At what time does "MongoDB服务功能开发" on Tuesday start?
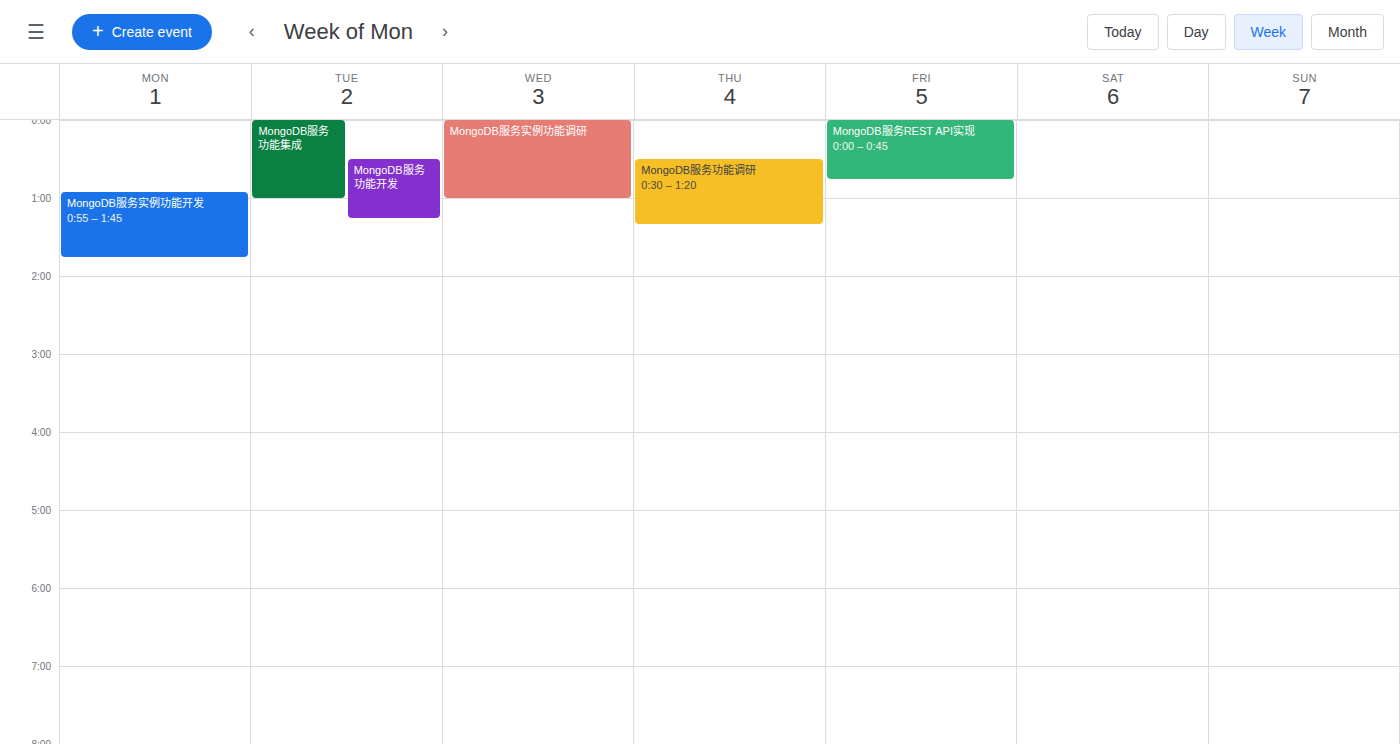
12:30 AM